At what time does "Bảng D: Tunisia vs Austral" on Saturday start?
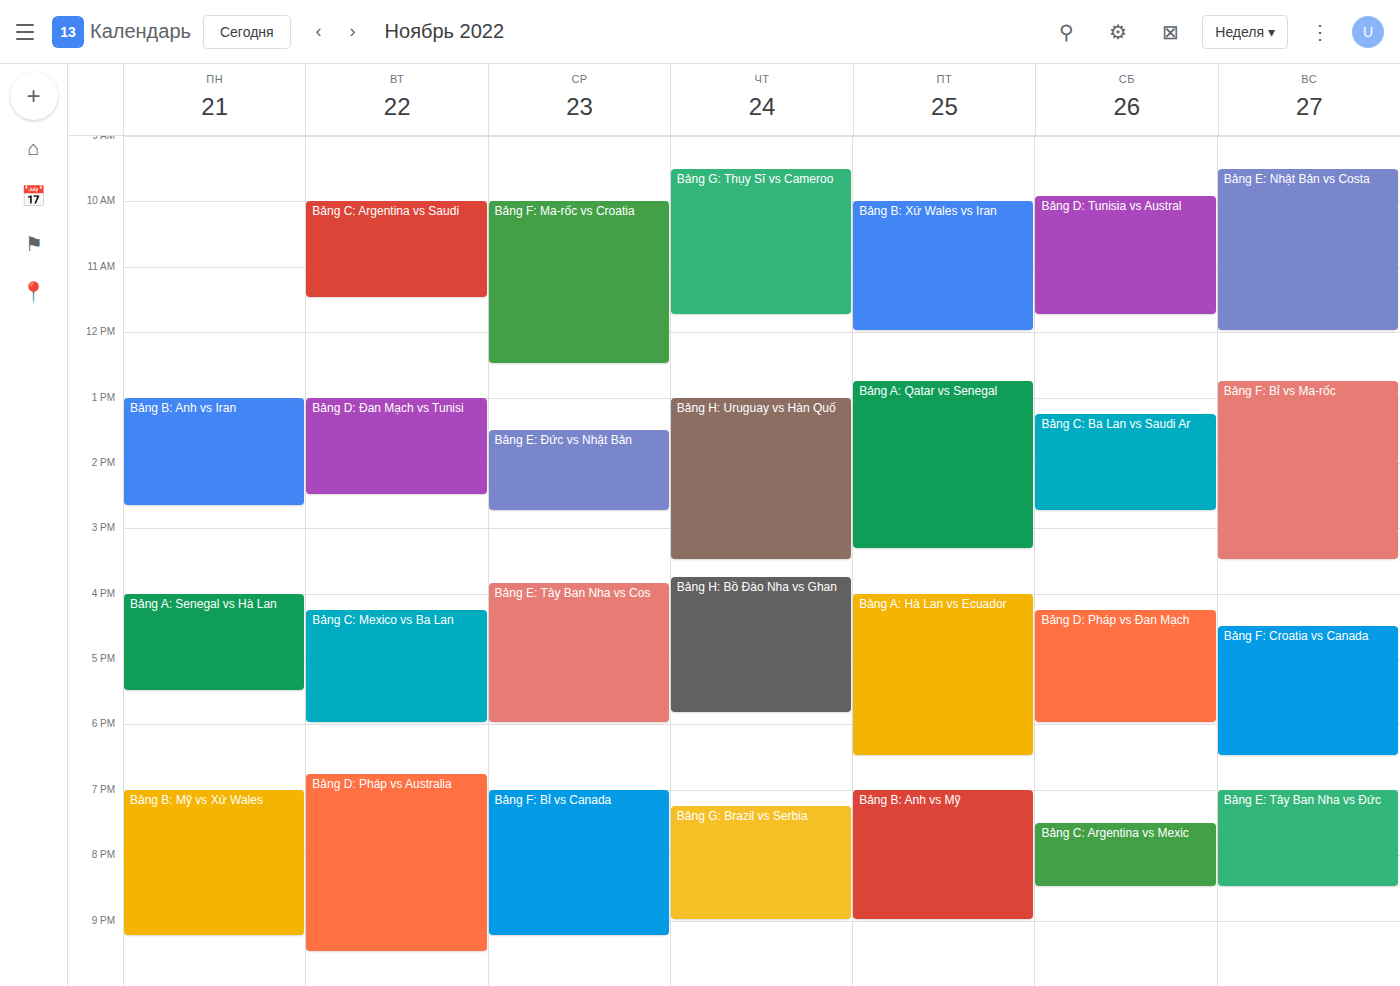
9:55 AM